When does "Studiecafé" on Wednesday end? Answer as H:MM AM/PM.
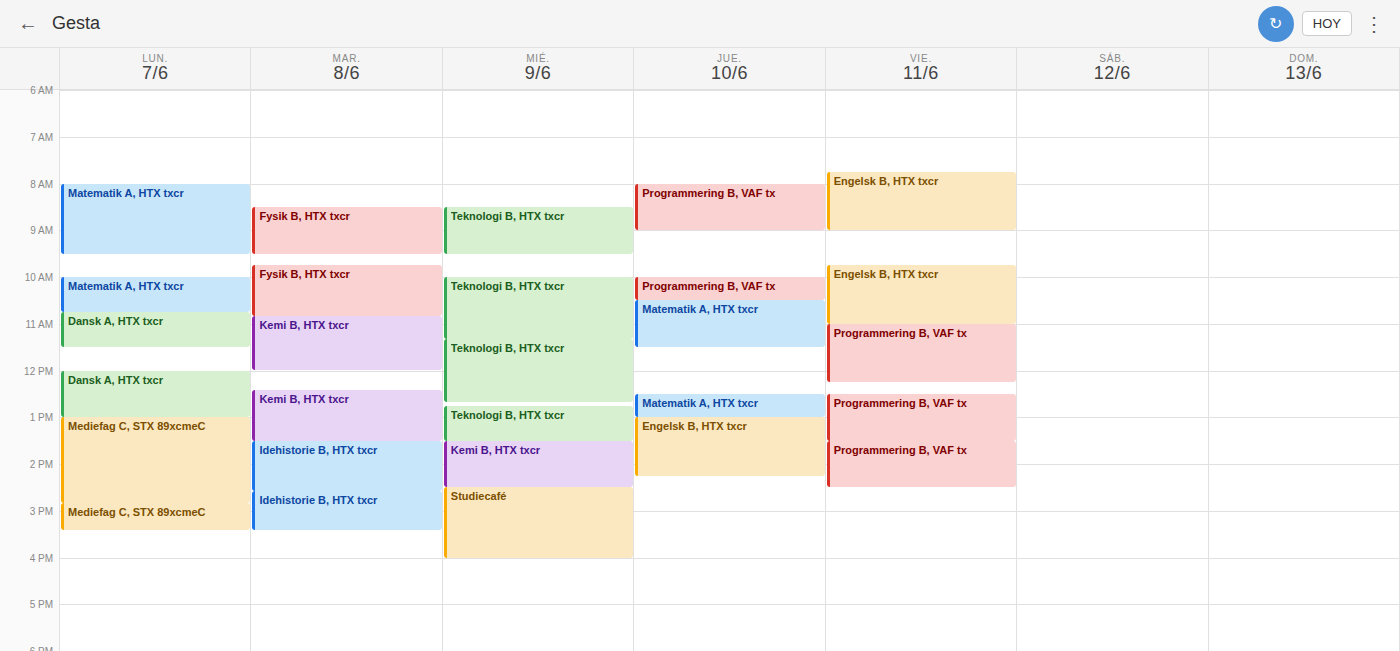
4:00 PM